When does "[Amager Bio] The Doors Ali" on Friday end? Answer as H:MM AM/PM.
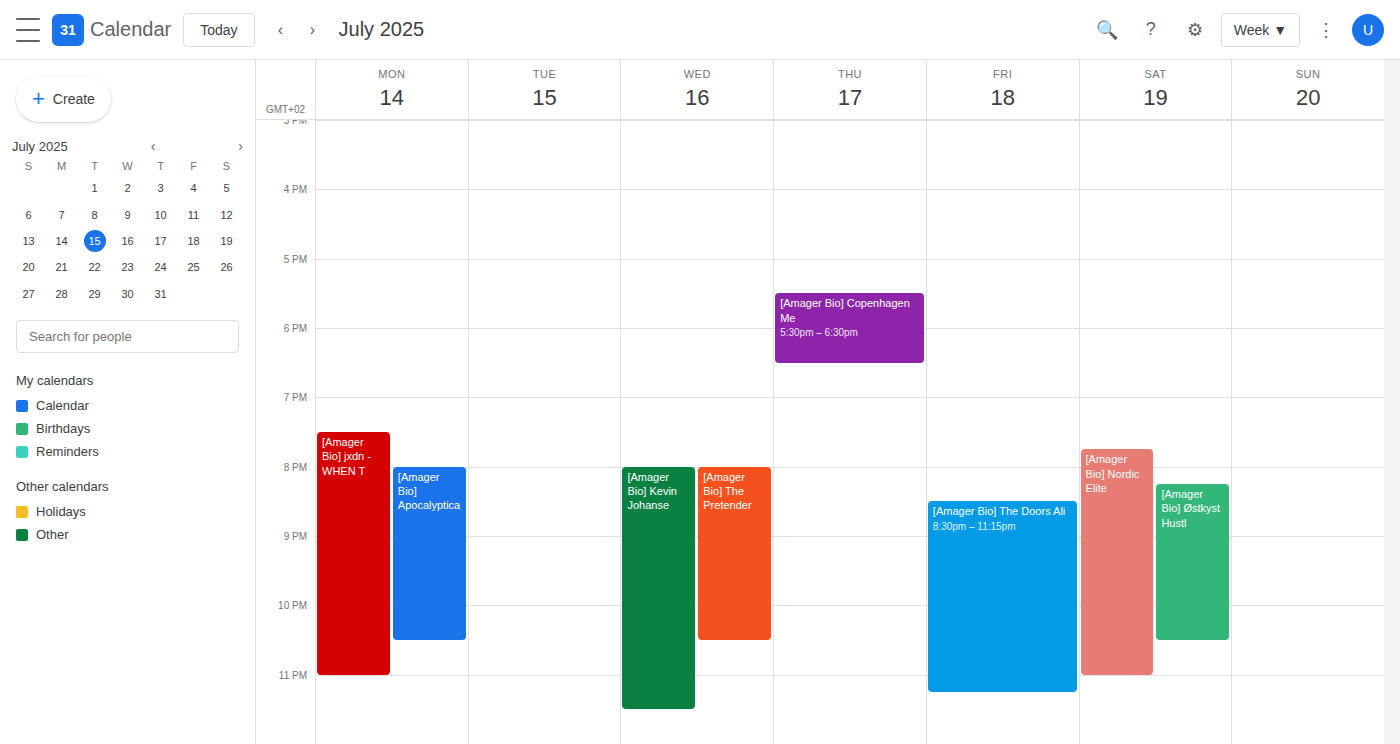
11:15 PM